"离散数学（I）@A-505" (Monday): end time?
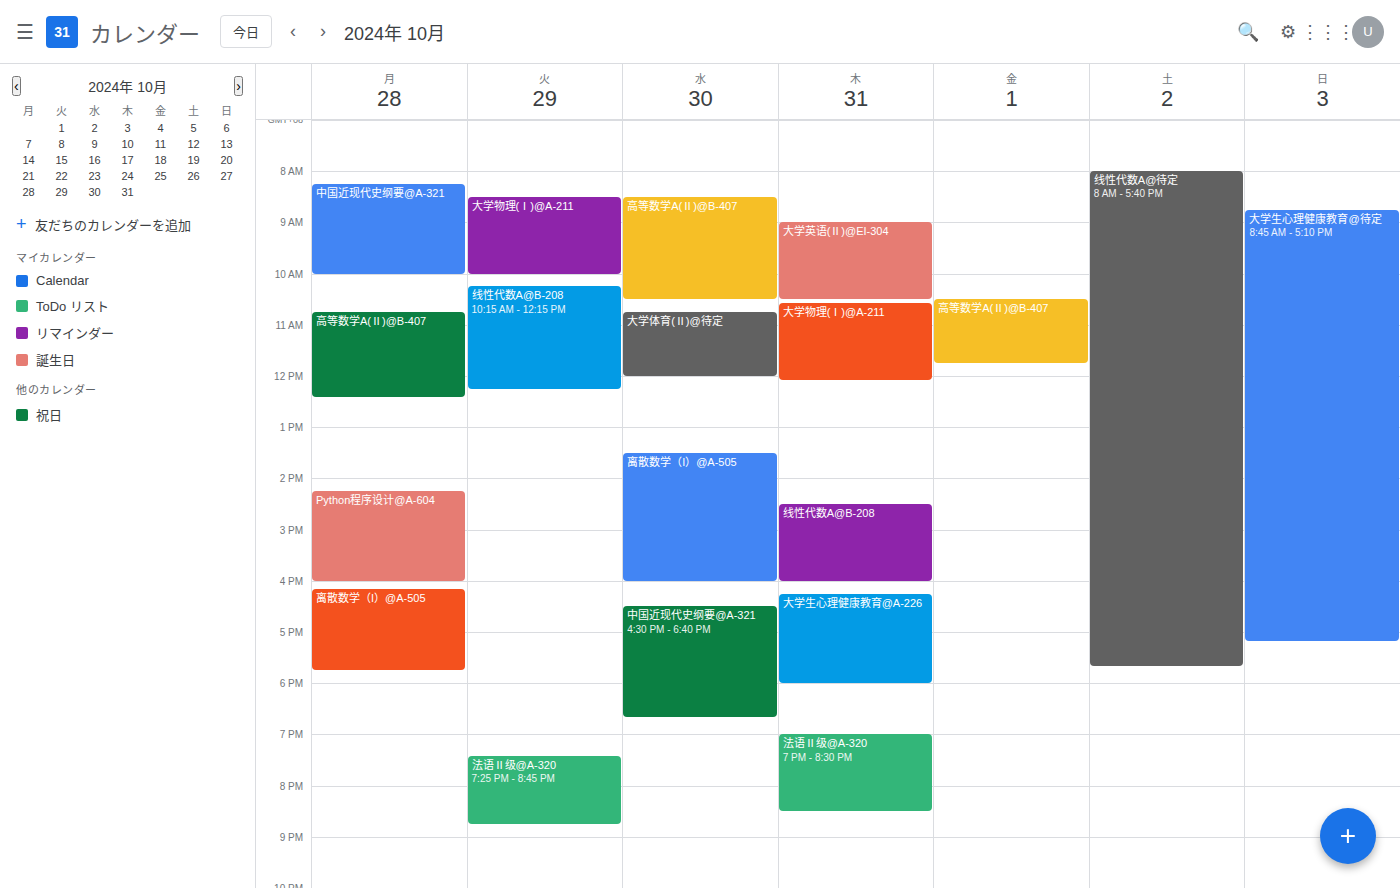
17:45